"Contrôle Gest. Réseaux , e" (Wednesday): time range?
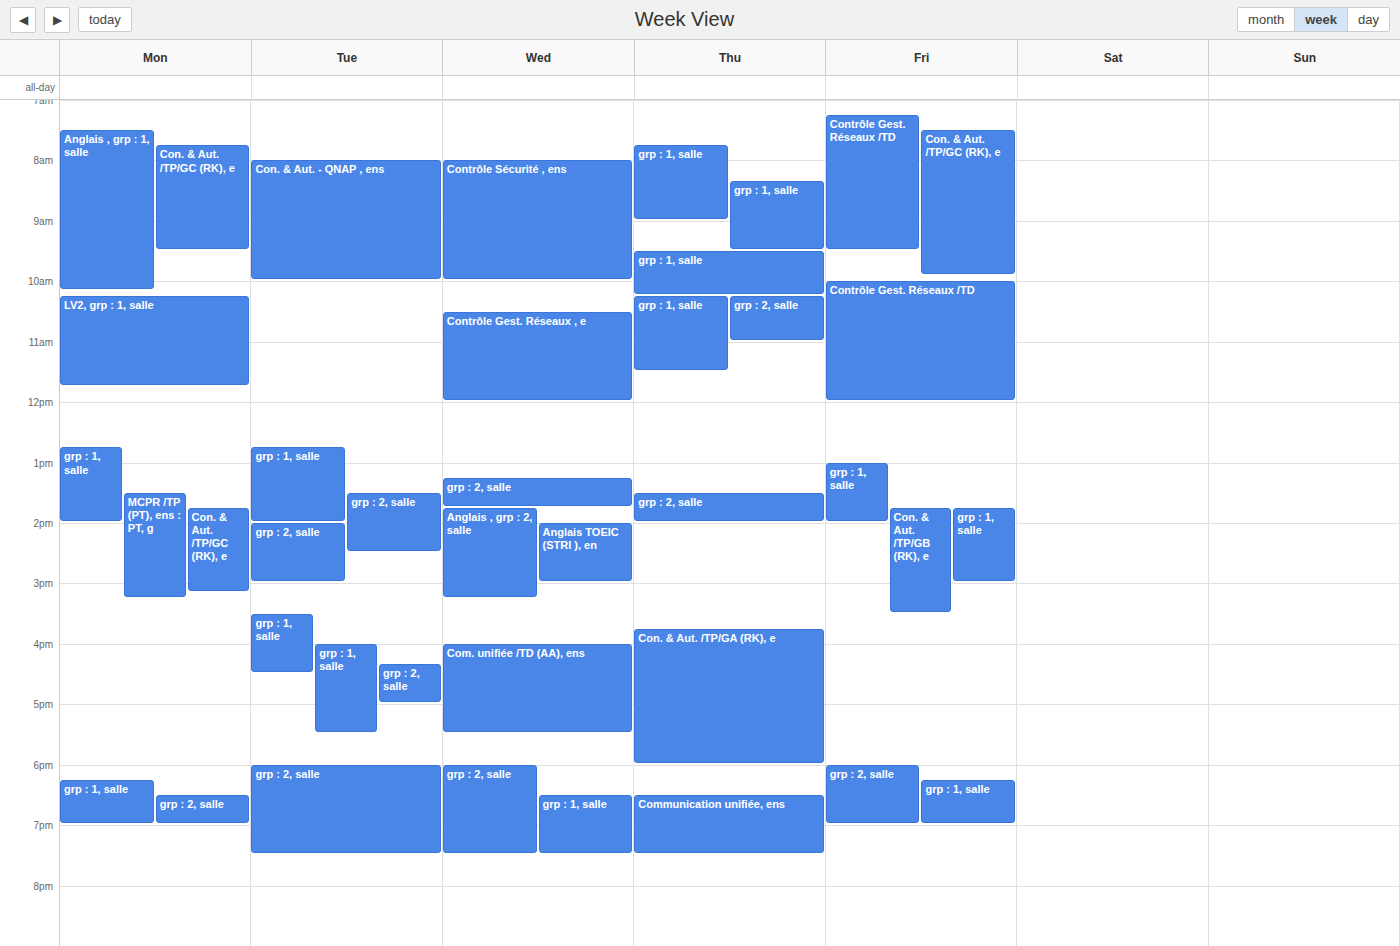
10:30 AM to 12:00 PM